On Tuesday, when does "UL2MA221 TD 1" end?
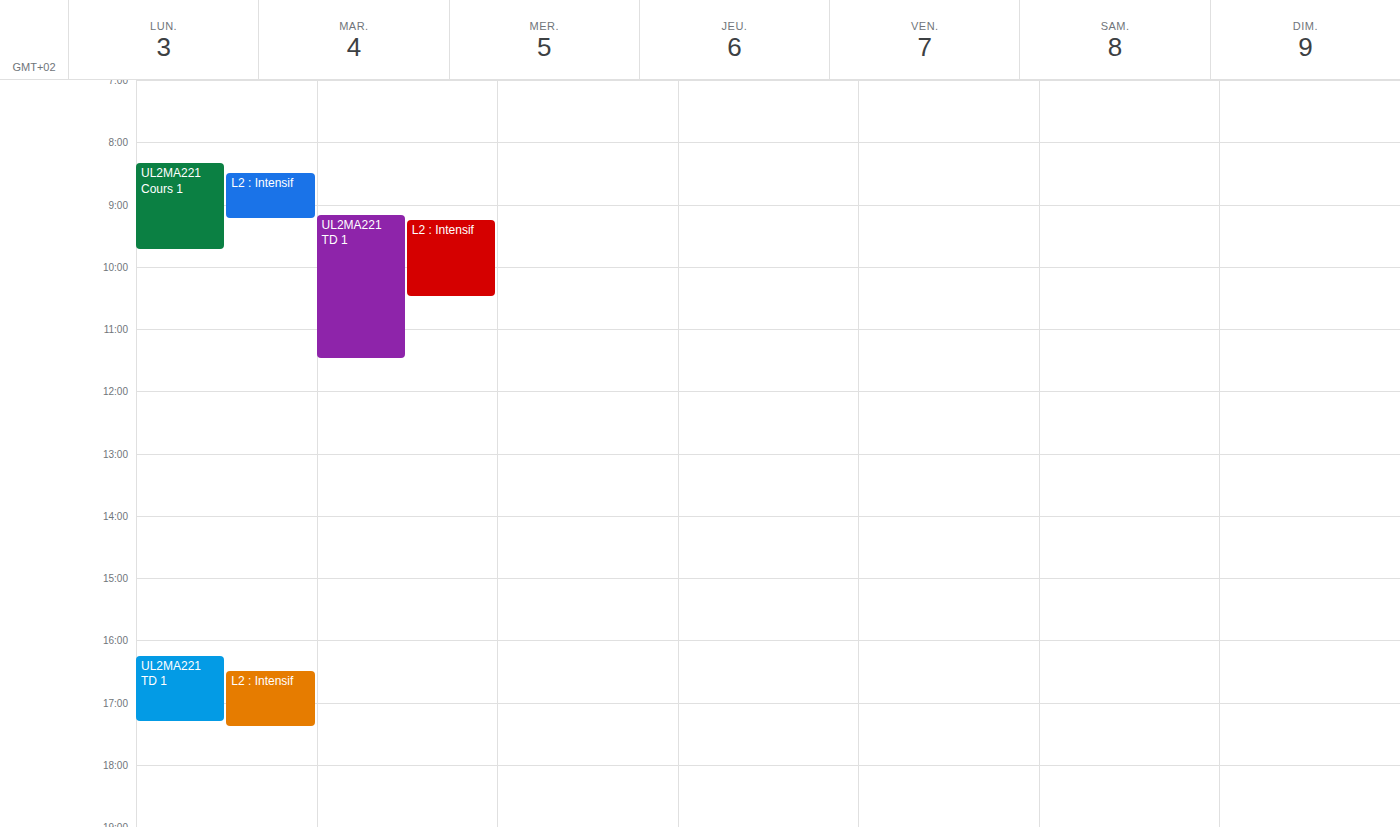
11:30 AM